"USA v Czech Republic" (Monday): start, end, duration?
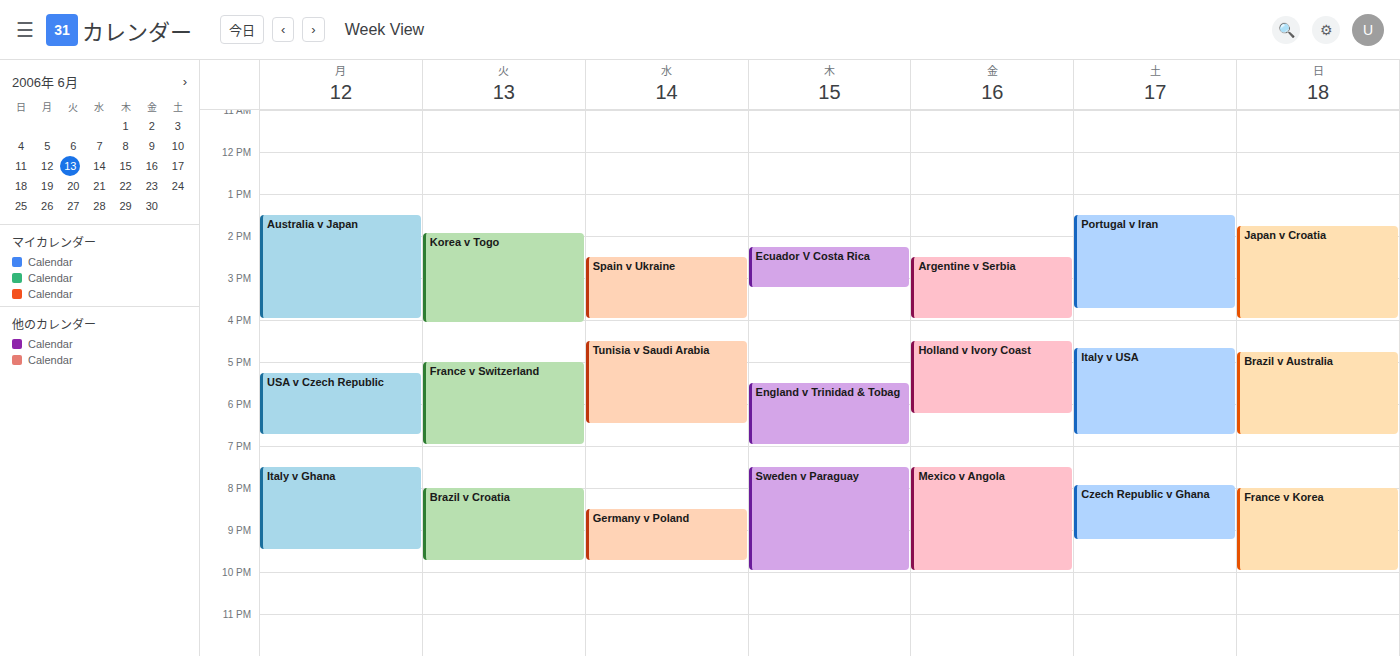
5:15 PM to 6:45 PM, 1 hour 30 minutes